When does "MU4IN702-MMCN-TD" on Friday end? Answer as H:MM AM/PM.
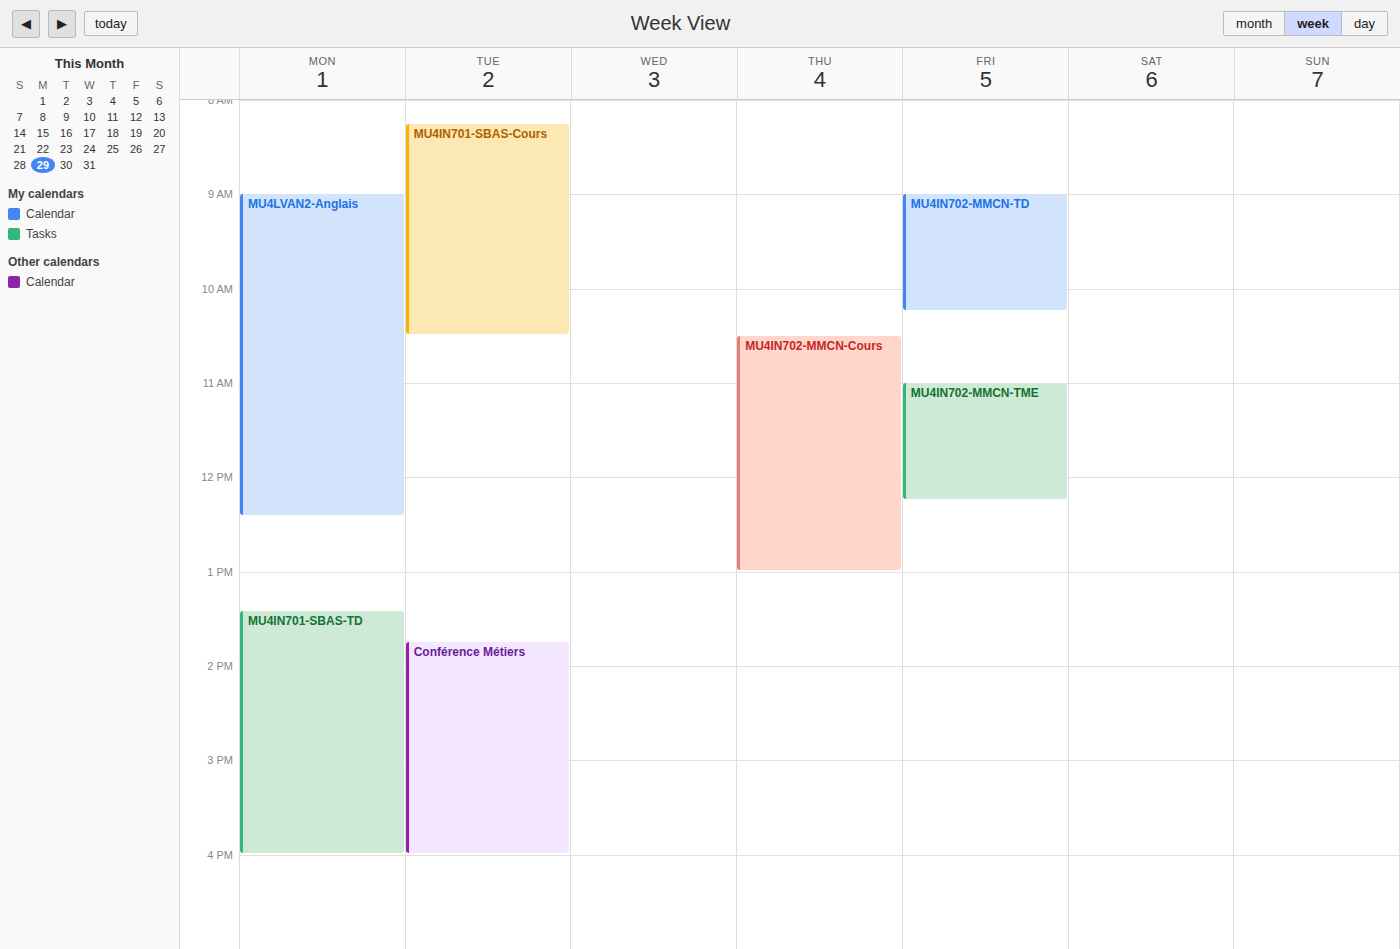
10:15 AM